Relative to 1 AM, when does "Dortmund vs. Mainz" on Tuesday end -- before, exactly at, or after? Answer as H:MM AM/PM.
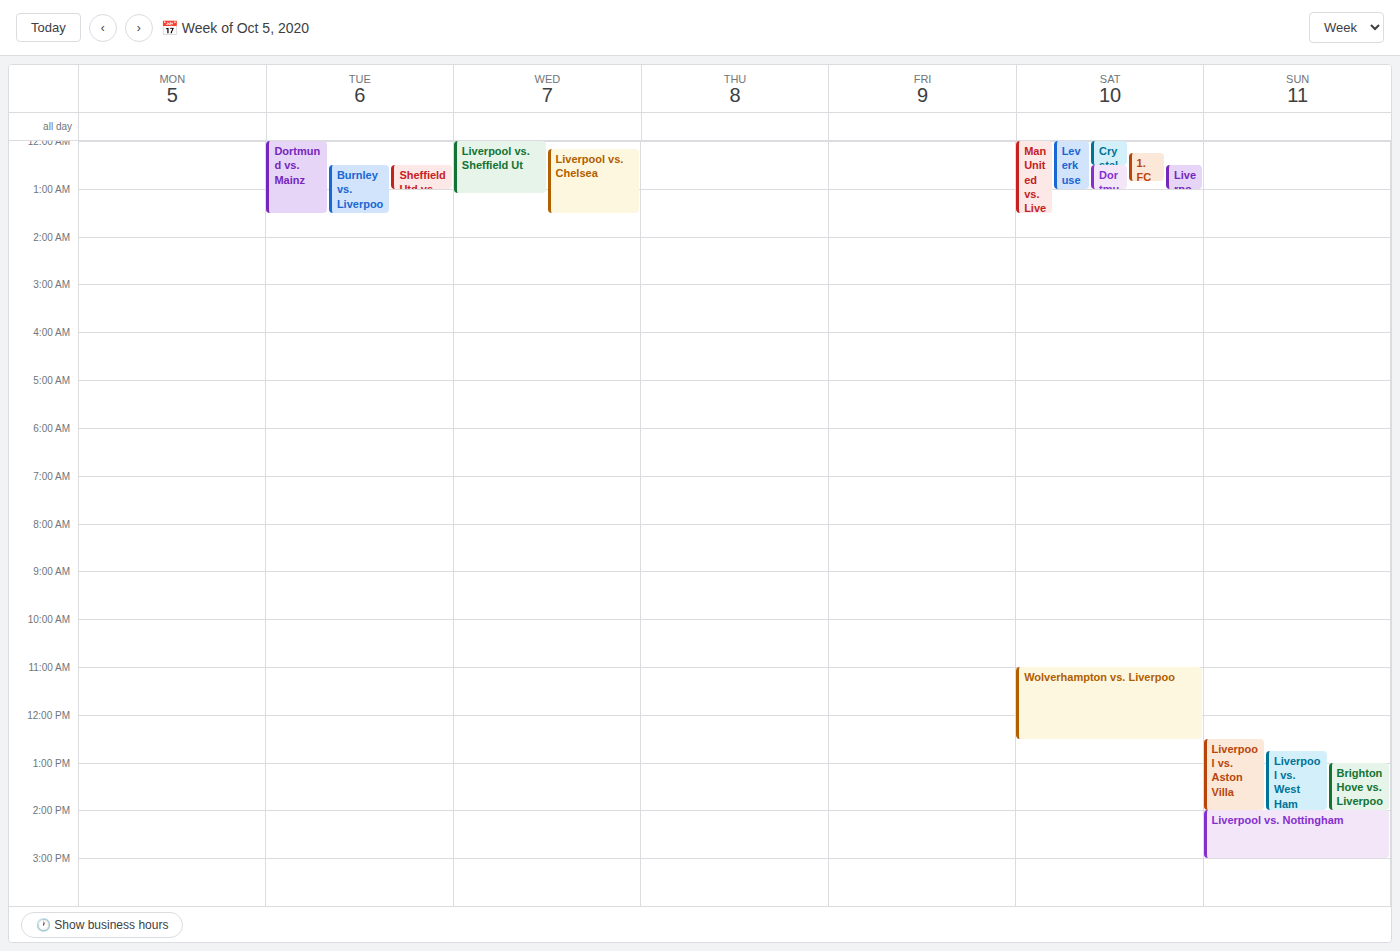
1:30 AM -- after 1 AM, 30 minutes below the 1 AM line.